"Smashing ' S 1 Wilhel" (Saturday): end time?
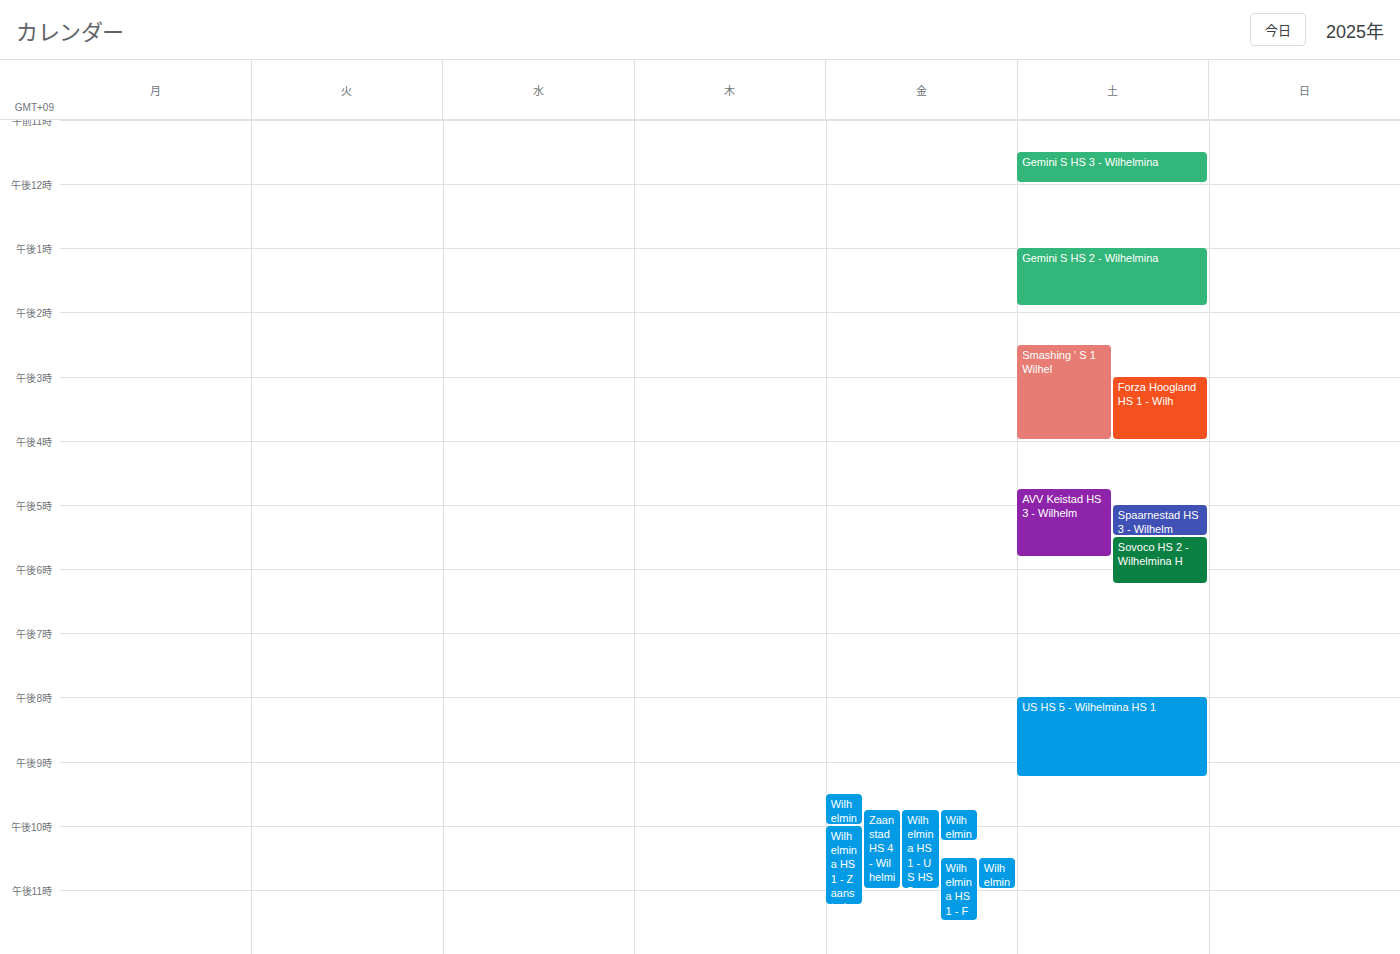
16:00